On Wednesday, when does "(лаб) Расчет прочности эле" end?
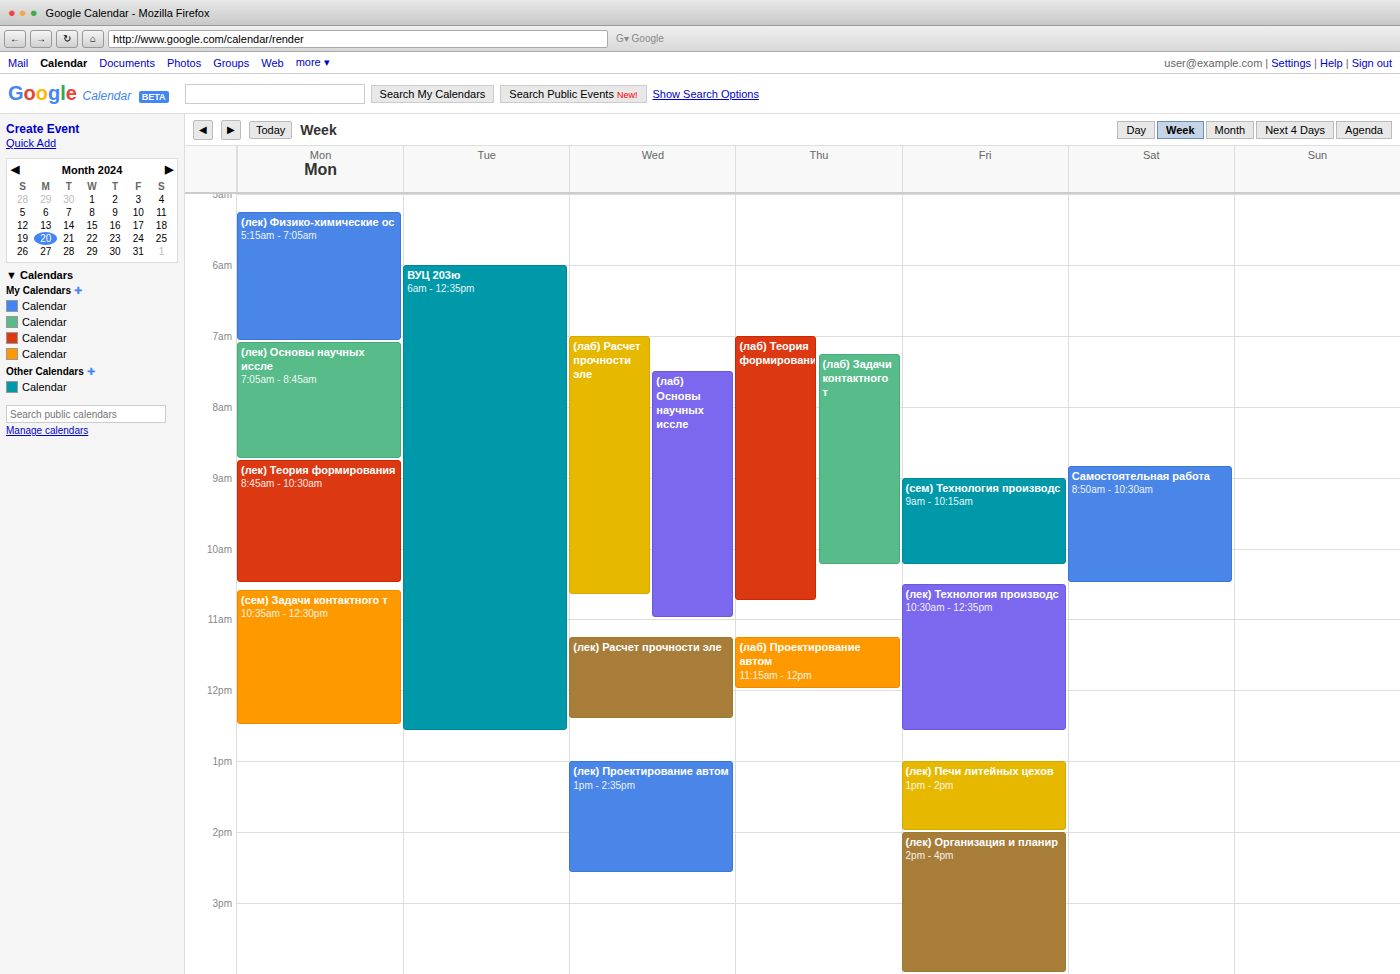
10:40 AM